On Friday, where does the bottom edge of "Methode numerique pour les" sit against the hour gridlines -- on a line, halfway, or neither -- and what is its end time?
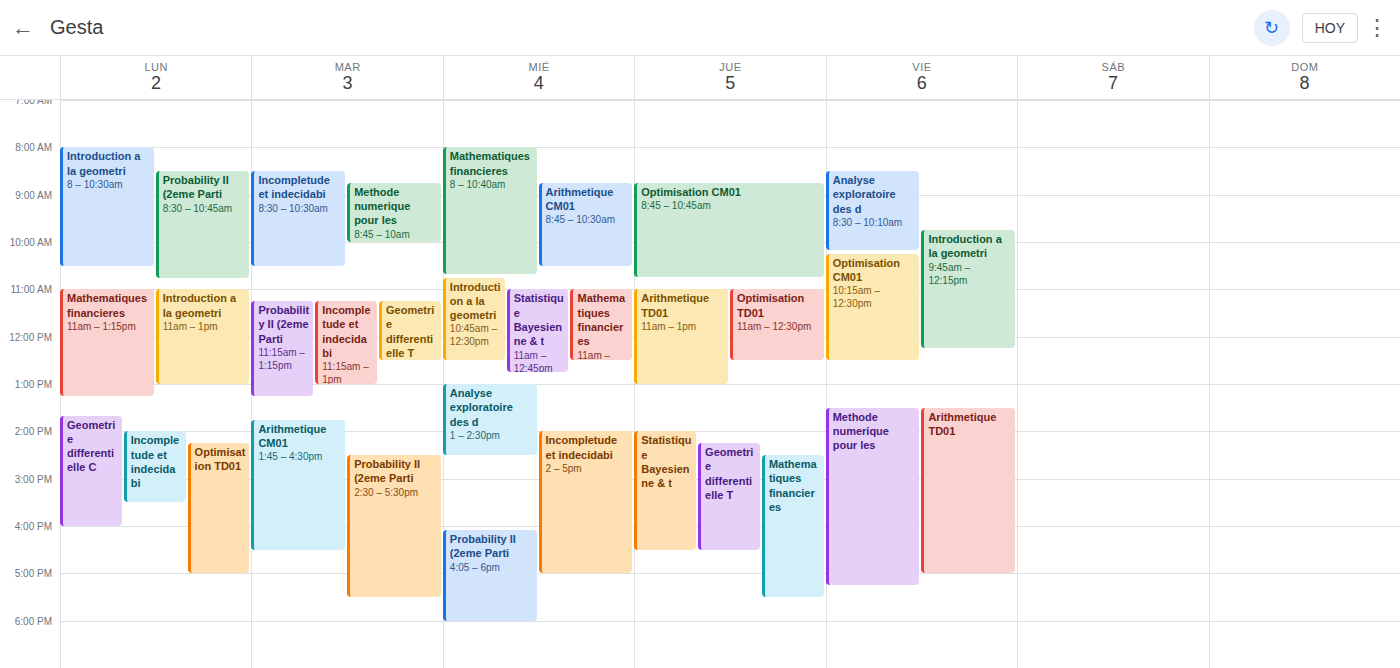
5:15 PM -- neither: a quarter of the way from the 5 PM line to the 6 PM line.